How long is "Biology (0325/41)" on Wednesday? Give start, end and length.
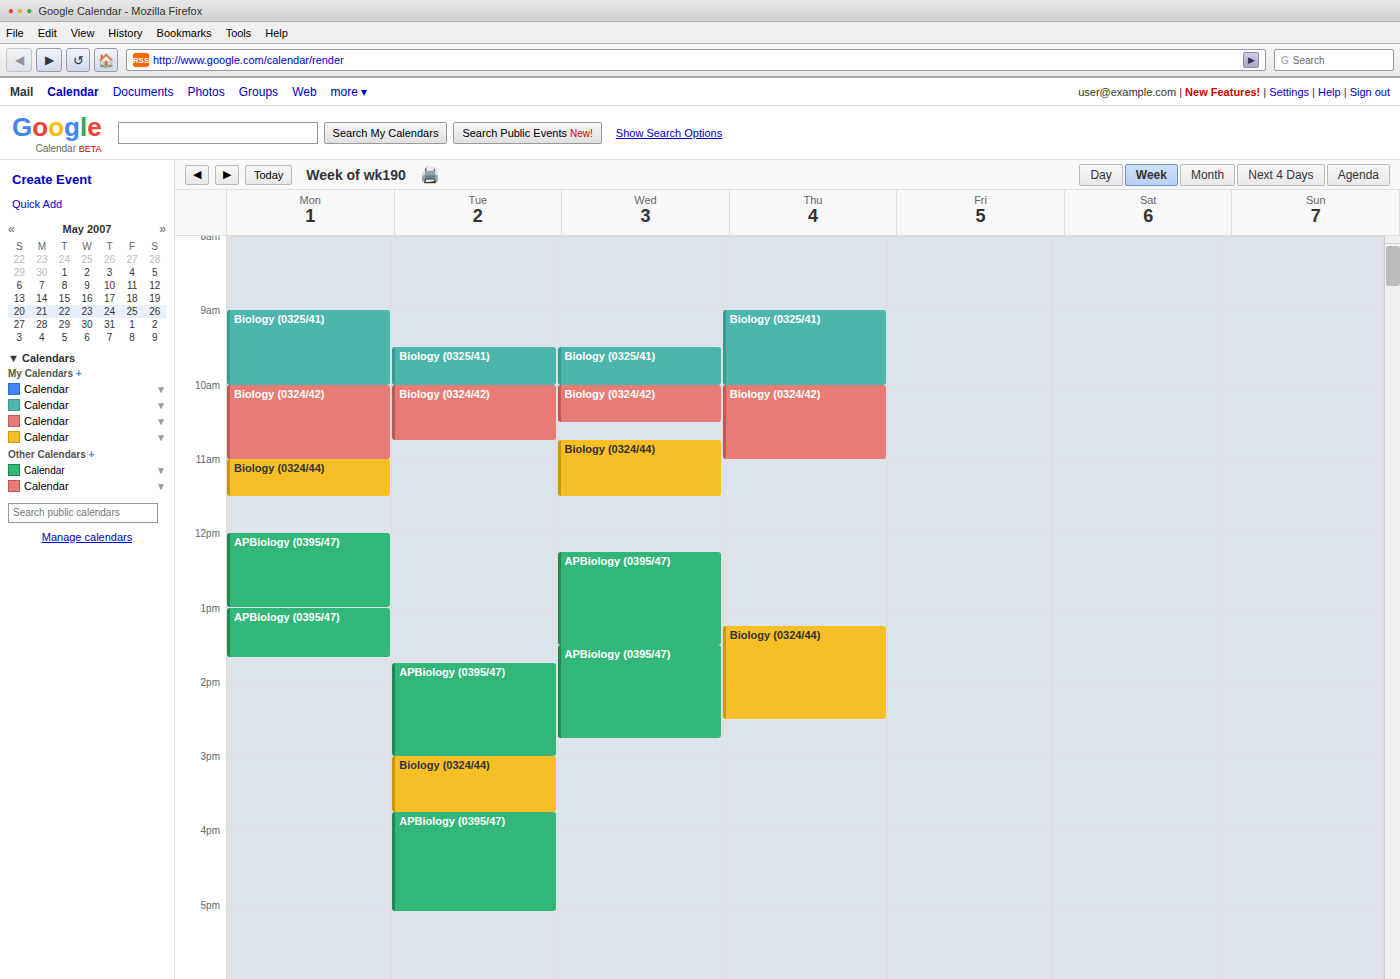
09:30 to 10:00, 30 minutes